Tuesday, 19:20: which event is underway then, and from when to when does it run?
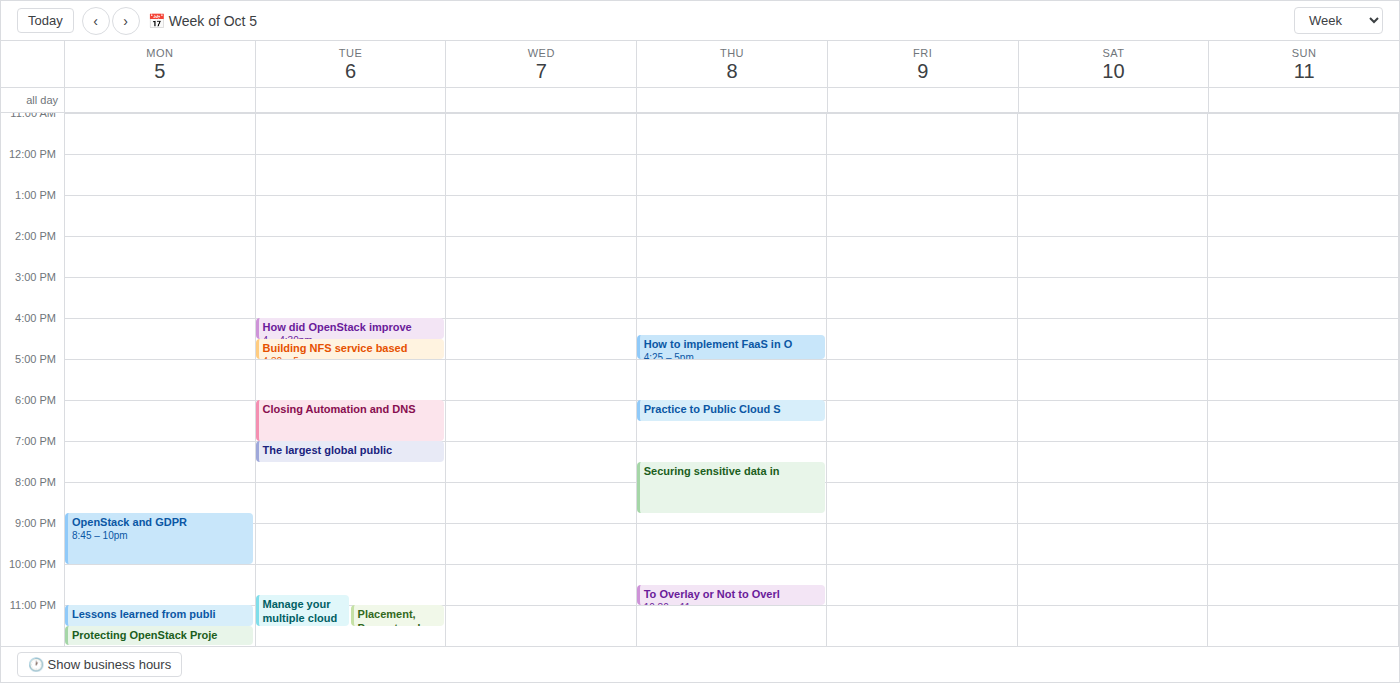
"The largest global public", 19:00 to 19:30